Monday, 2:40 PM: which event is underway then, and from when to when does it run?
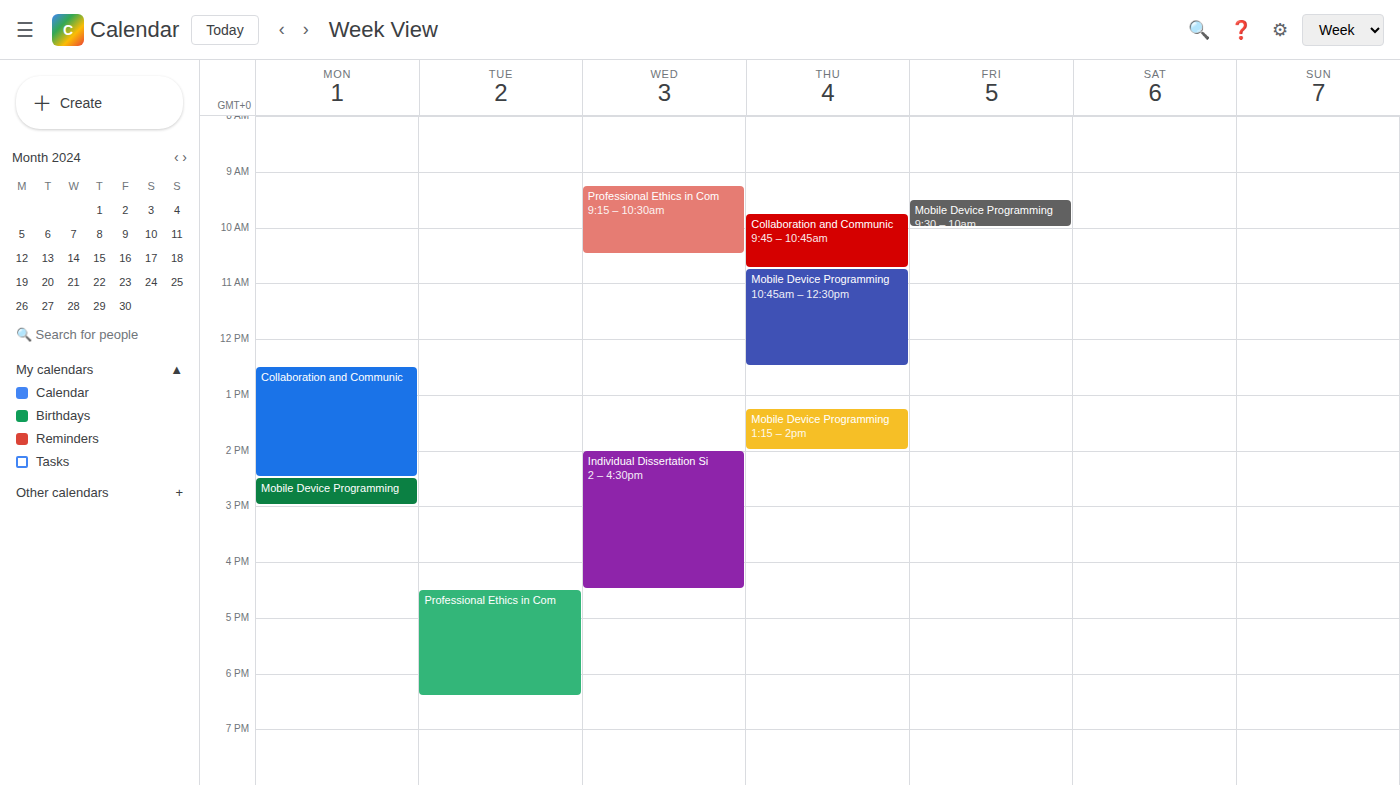
"Mobile Device Programming", 2:30 PM to 3:00 PM